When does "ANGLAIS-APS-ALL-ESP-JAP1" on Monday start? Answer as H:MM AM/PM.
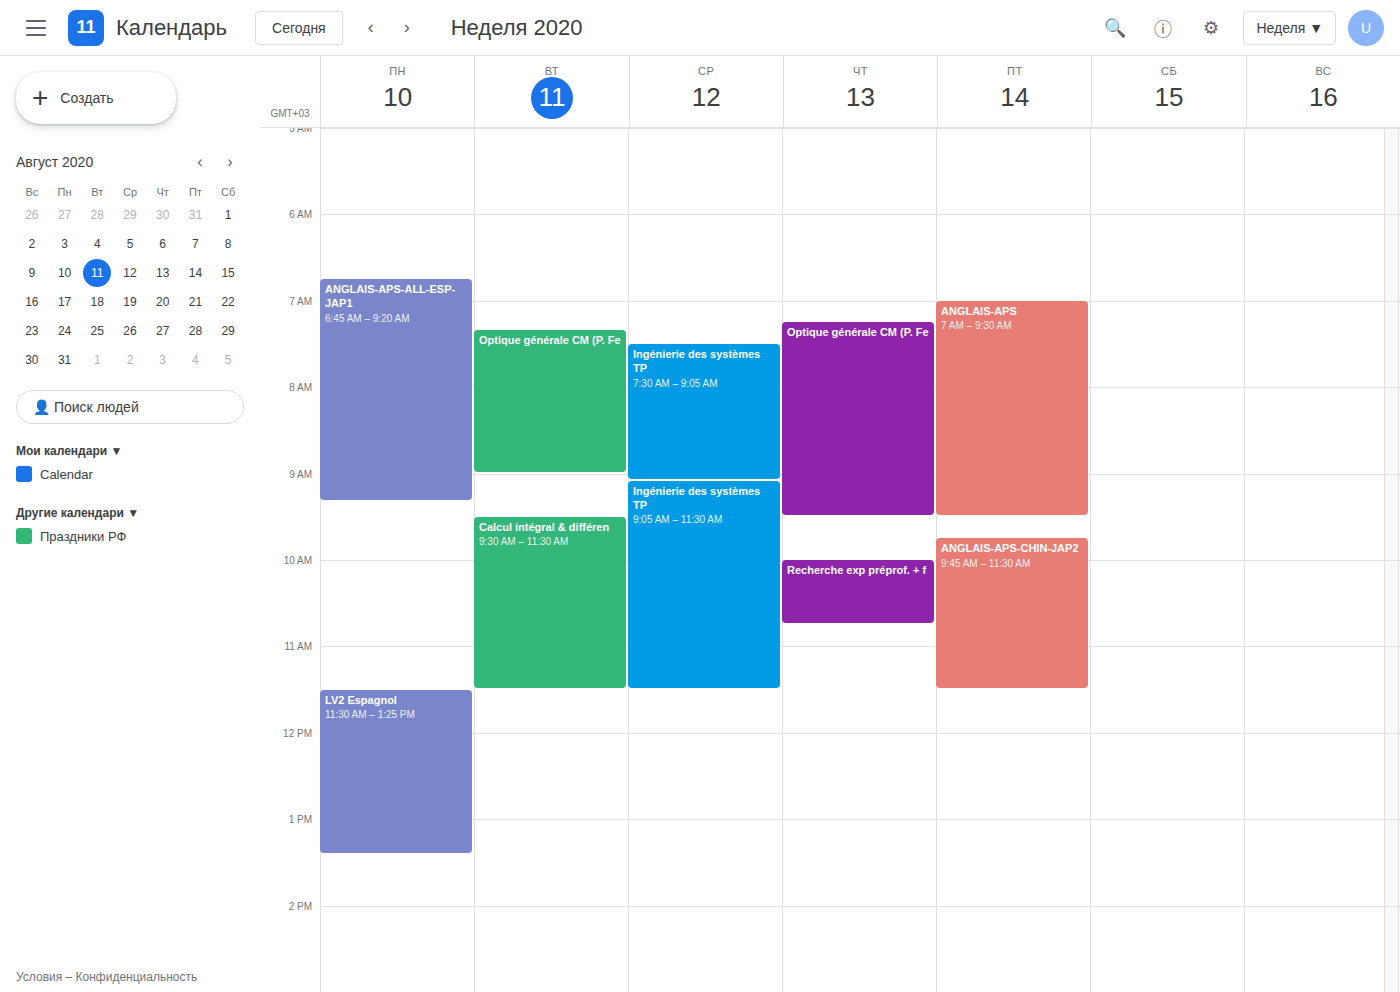
6:45 AM